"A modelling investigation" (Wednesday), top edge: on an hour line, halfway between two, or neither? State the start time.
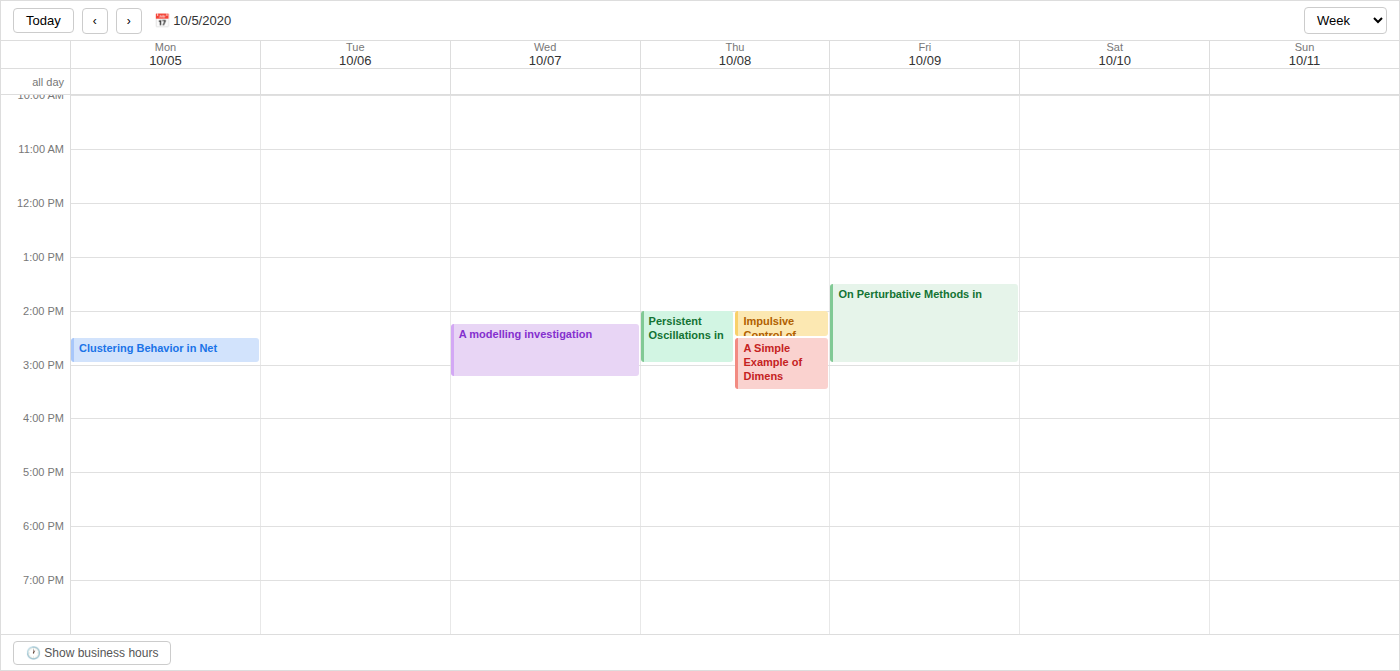
2:15 PM -- neither: a quarter of the way from the 2 PM line to the 3 PM line.